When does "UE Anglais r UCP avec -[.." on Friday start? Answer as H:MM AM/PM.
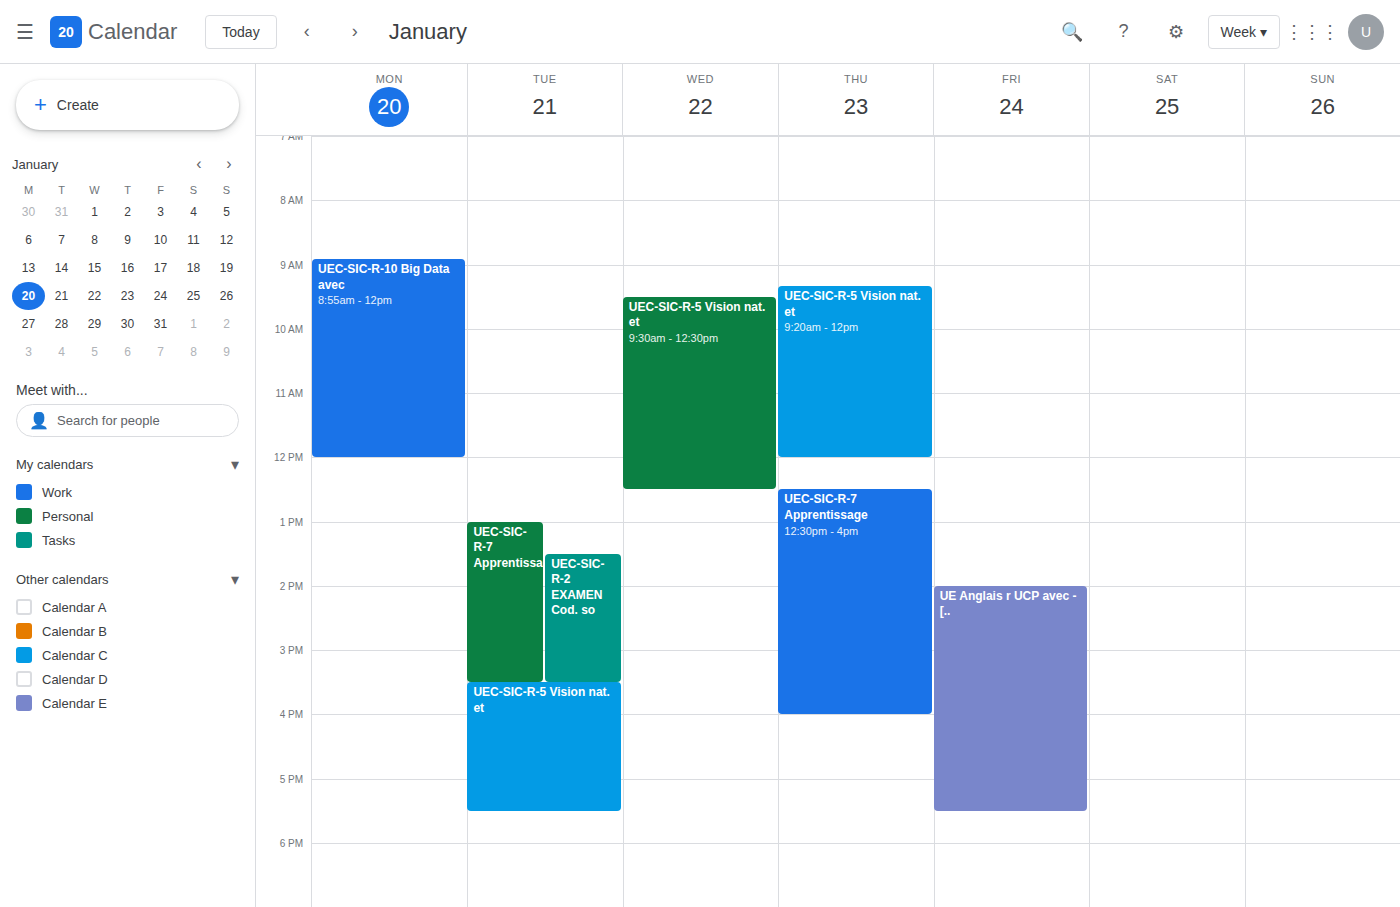
2:00 PM